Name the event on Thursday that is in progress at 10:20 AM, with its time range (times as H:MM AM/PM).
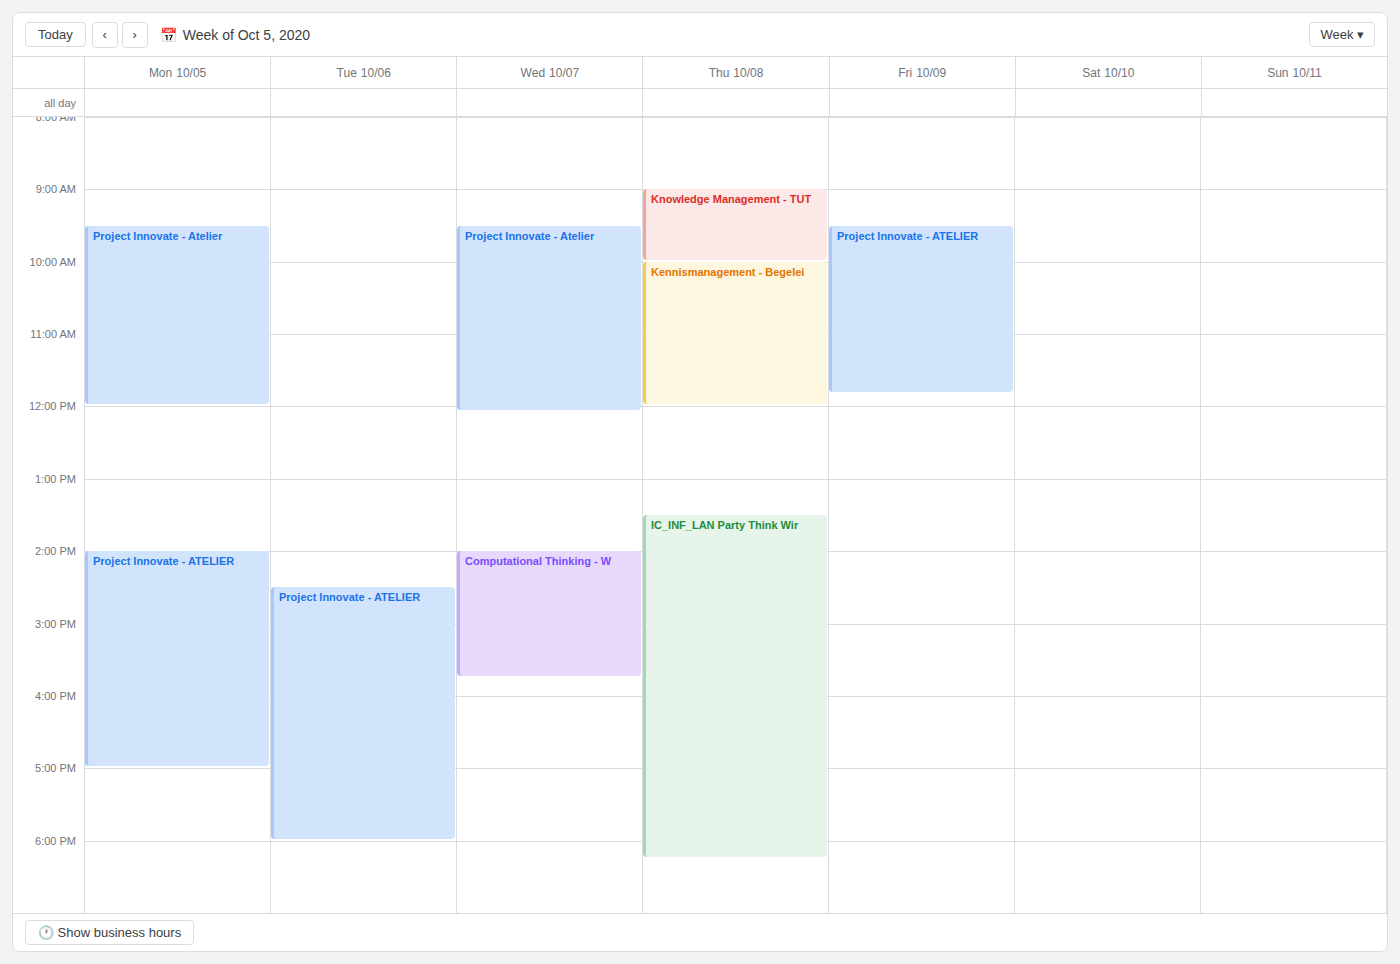
"Kennismanagement - Begelei", 10:00 AM to 12:00 PM